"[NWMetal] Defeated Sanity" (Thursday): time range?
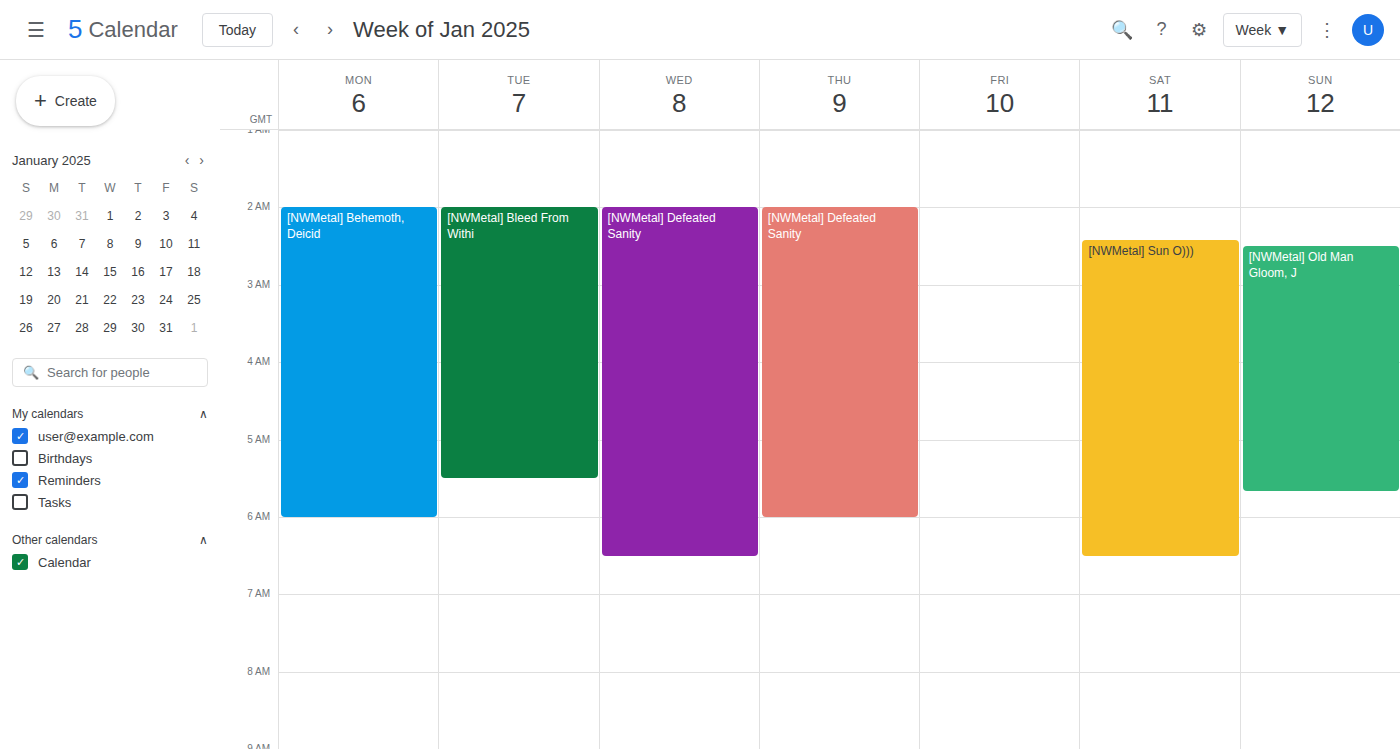
2:00 AM to 6:00 AM